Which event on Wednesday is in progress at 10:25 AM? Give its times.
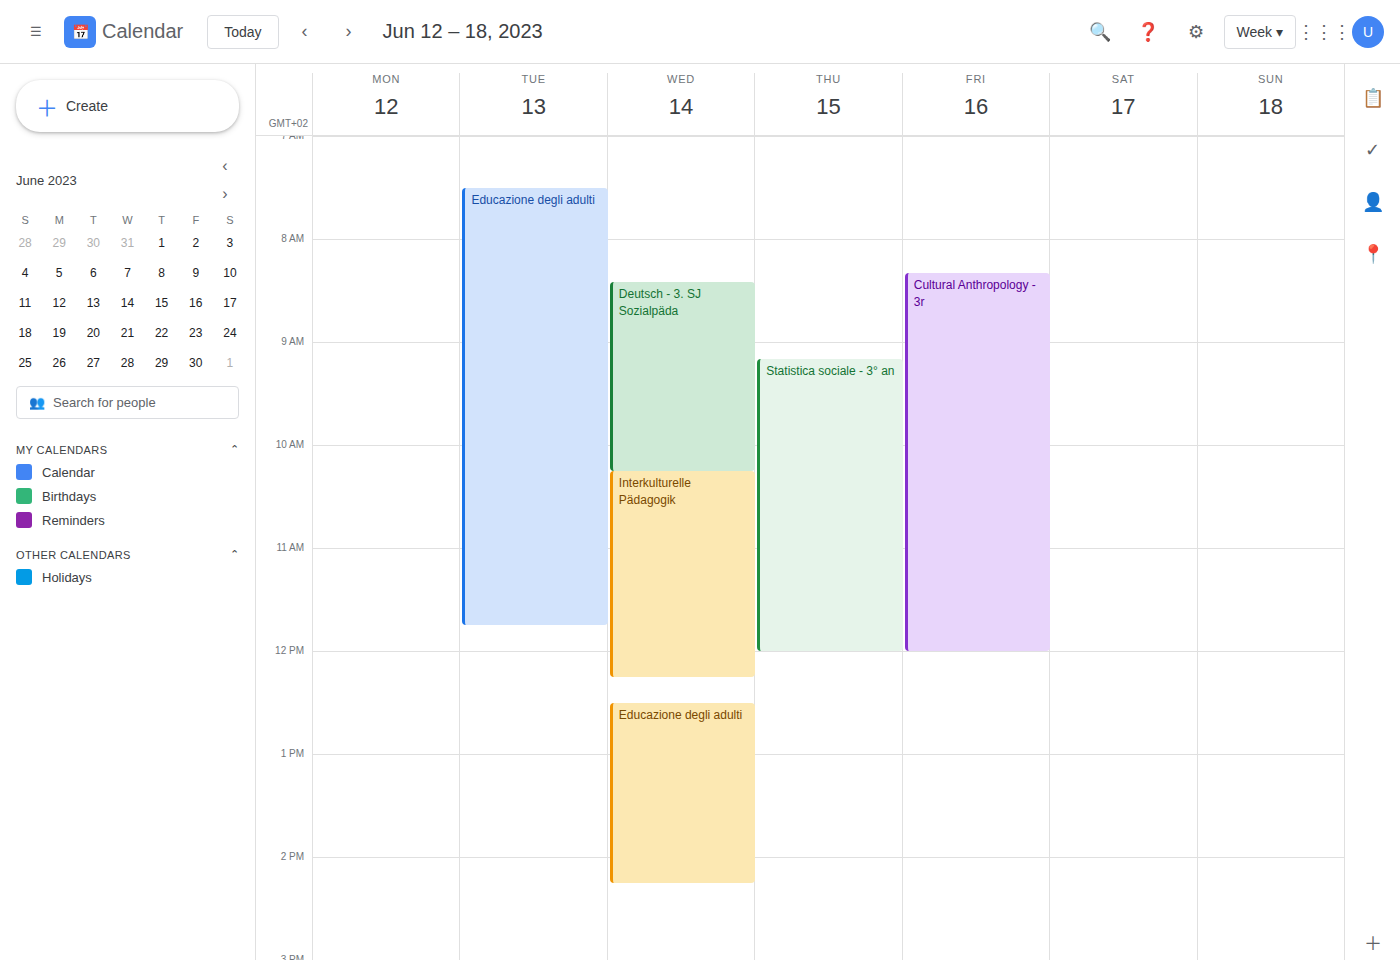
"Interkulturelle Pädagogik", 10:15 AM to 12:15 PM